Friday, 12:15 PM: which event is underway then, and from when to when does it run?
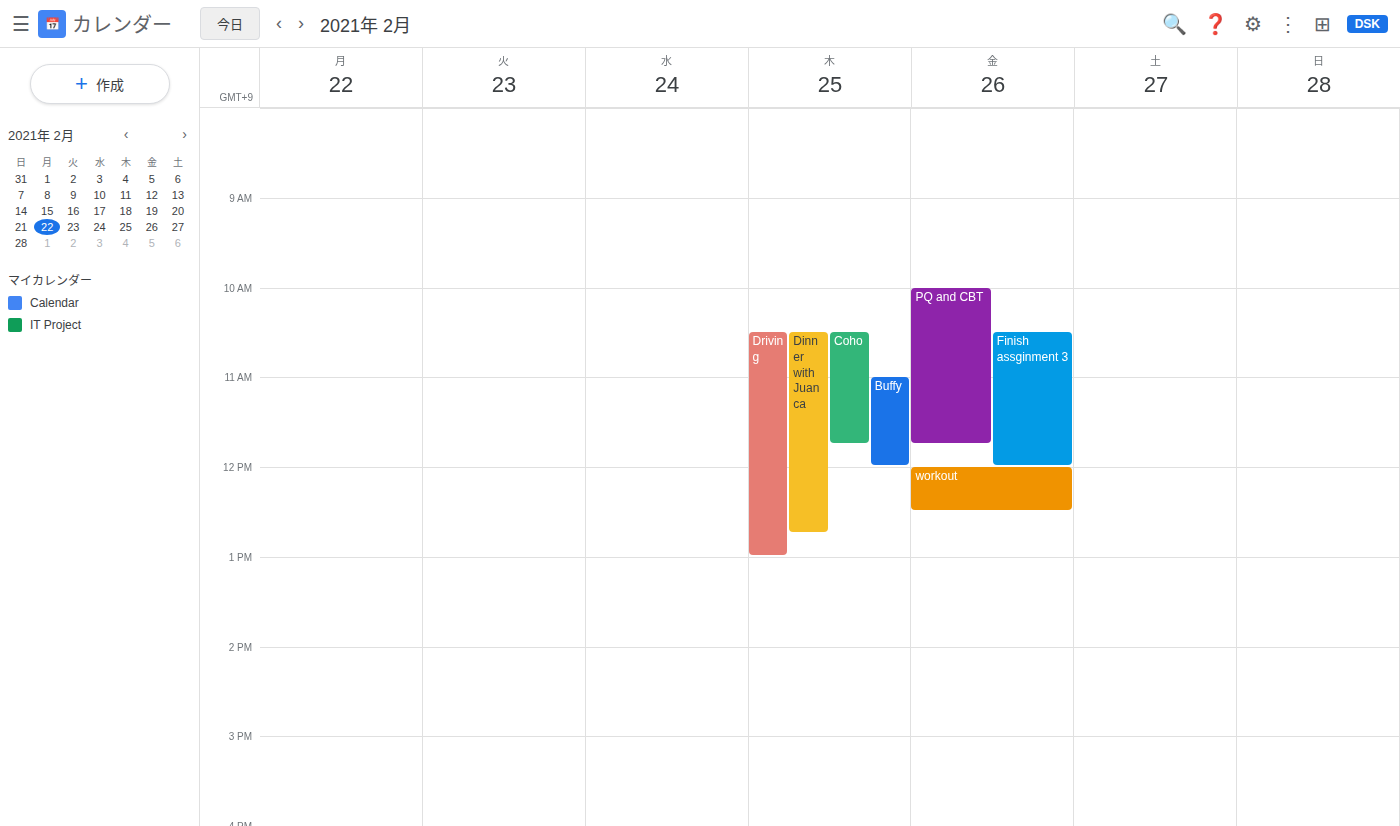
"workout", 12:00 PM to 12:30 PM